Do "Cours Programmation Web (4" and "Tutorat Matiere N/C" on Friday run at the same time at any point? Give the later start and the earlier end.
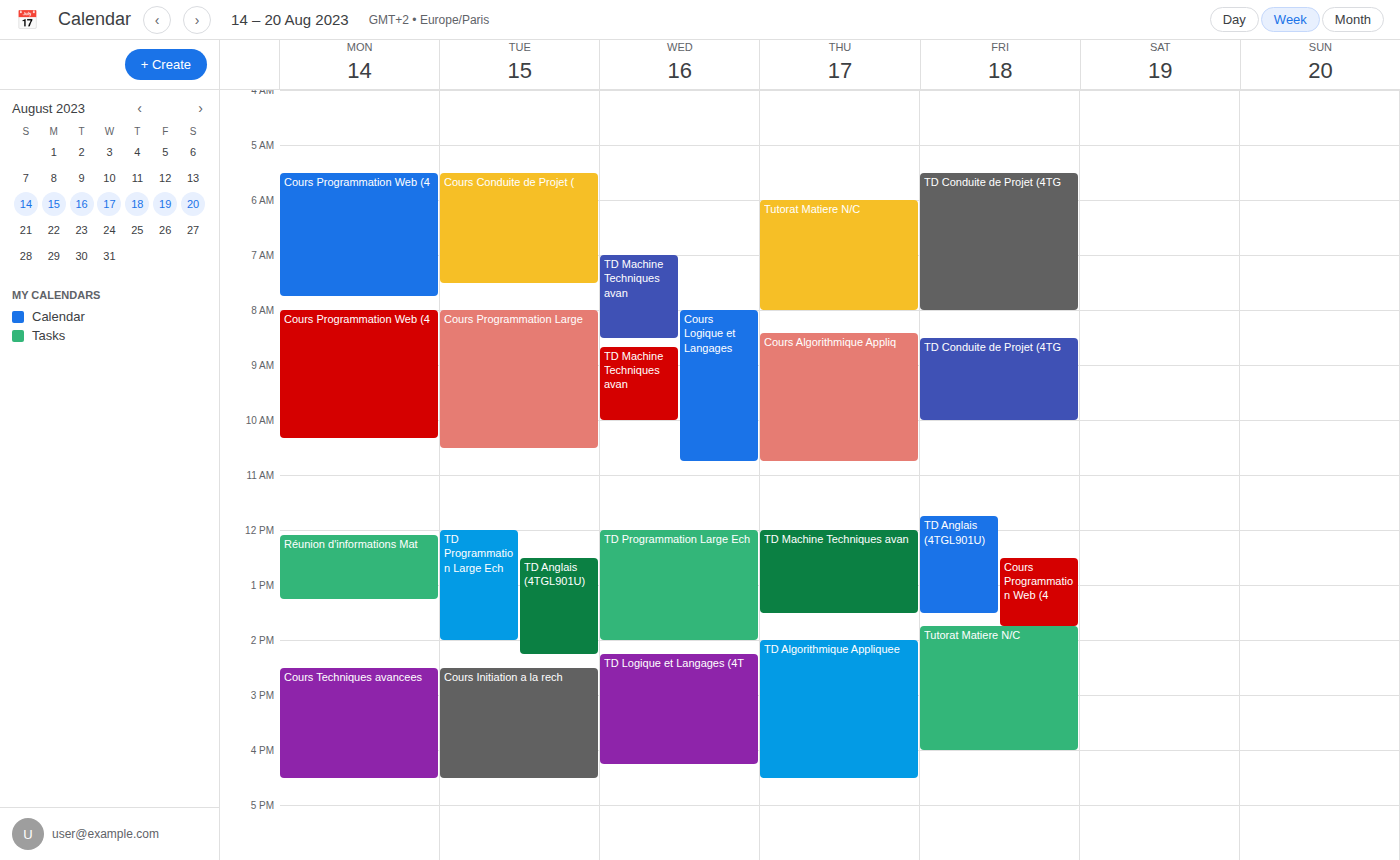
"Cours Programmation Web (4" ends at 13:45, exactly when "Tutorat Matiere N/C" starts -- they touch but do not overlap.